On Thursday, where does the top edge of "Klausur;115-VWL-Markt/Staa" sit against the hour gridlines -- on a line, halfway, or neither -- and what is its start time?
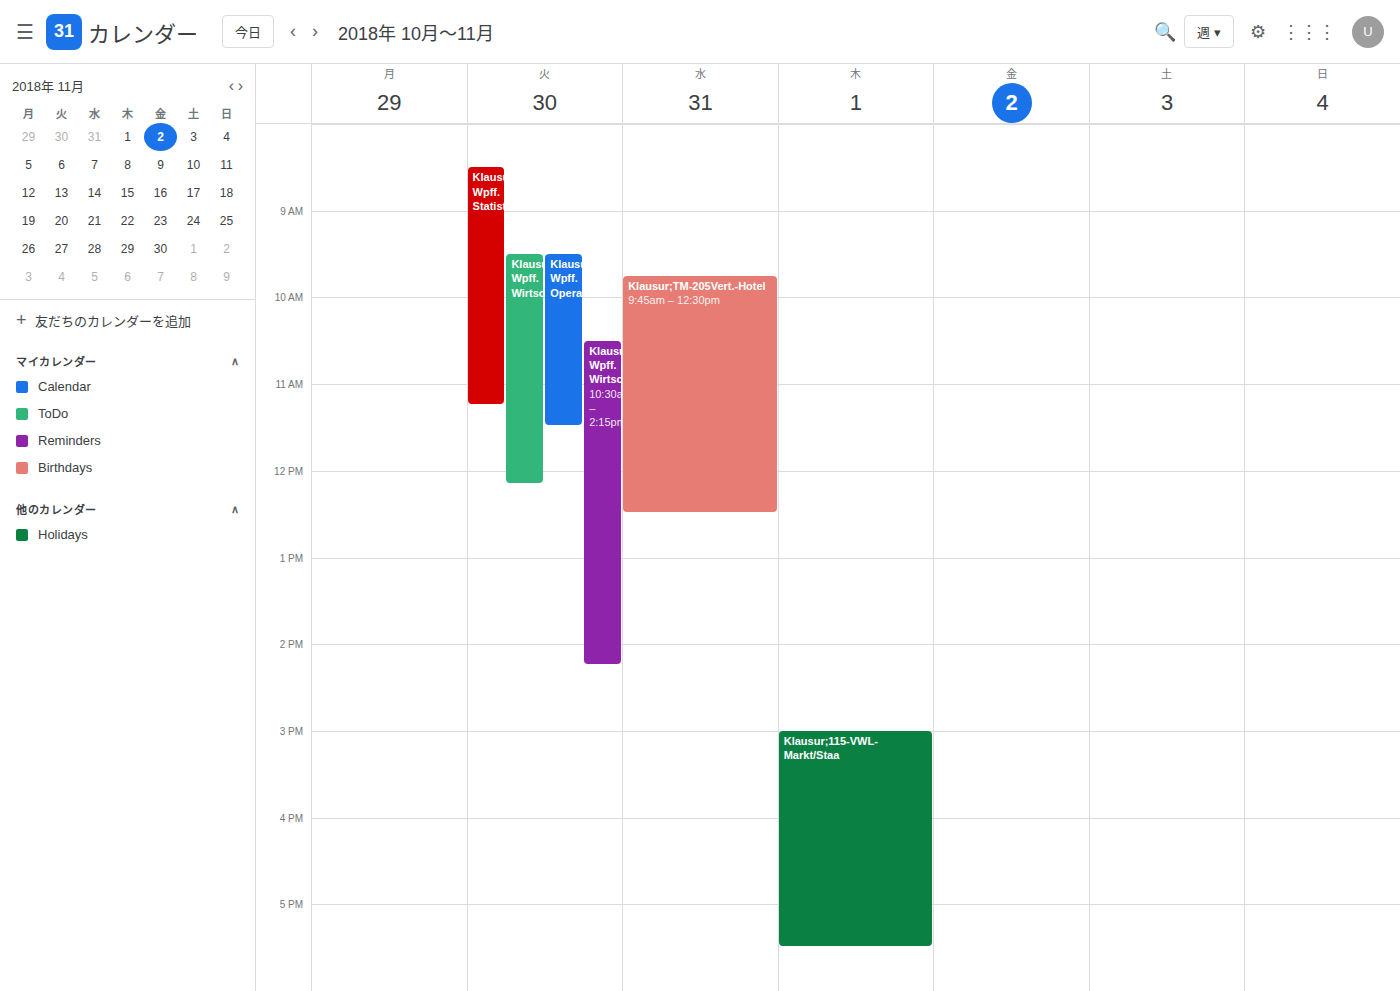
3:00 PM -- exactly on the 3 PM line.